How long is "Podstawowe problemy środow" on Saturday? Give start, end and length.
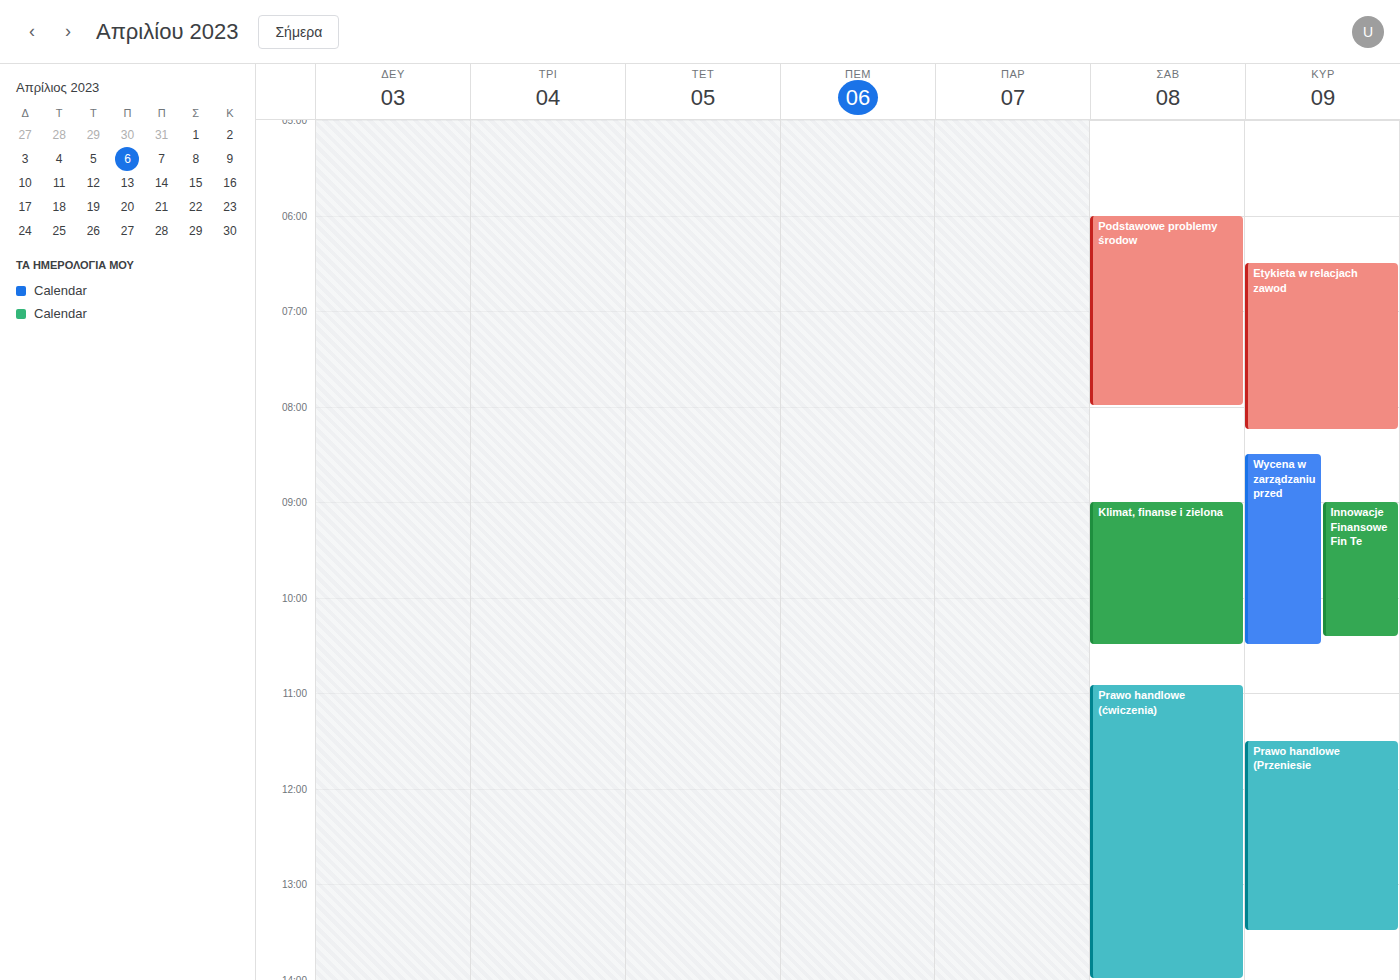
6:00 AM to 8:00 AM, 2 hours